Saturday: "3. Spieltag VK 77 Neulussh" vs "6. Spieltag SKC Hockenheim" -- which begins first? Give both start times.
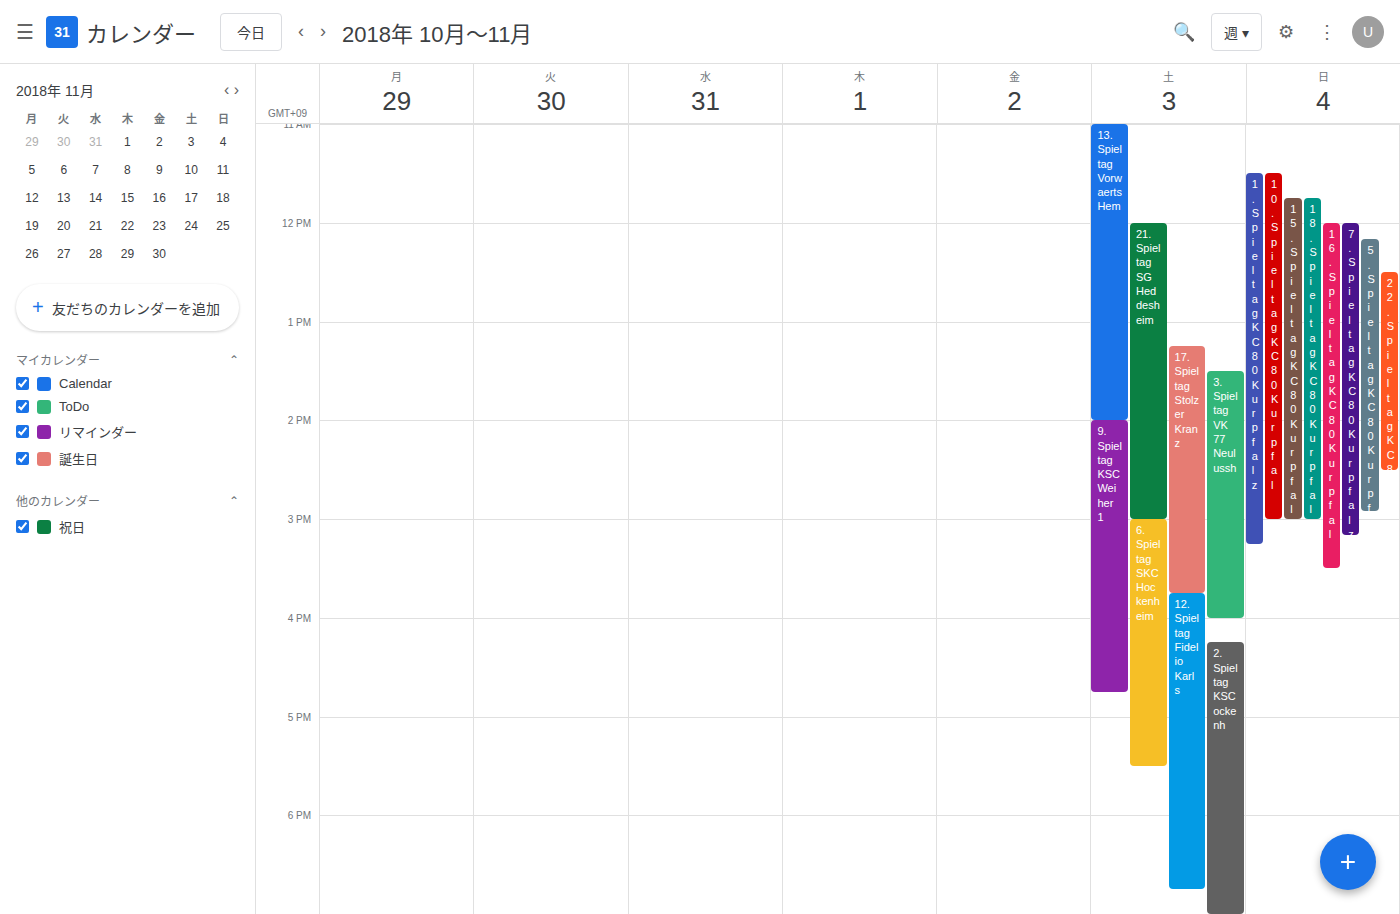
"3. Spieltag VK 77 Neulussh" 1:30 PM; "6. Spieltag SKC Hockenheim" 3:00 PM.